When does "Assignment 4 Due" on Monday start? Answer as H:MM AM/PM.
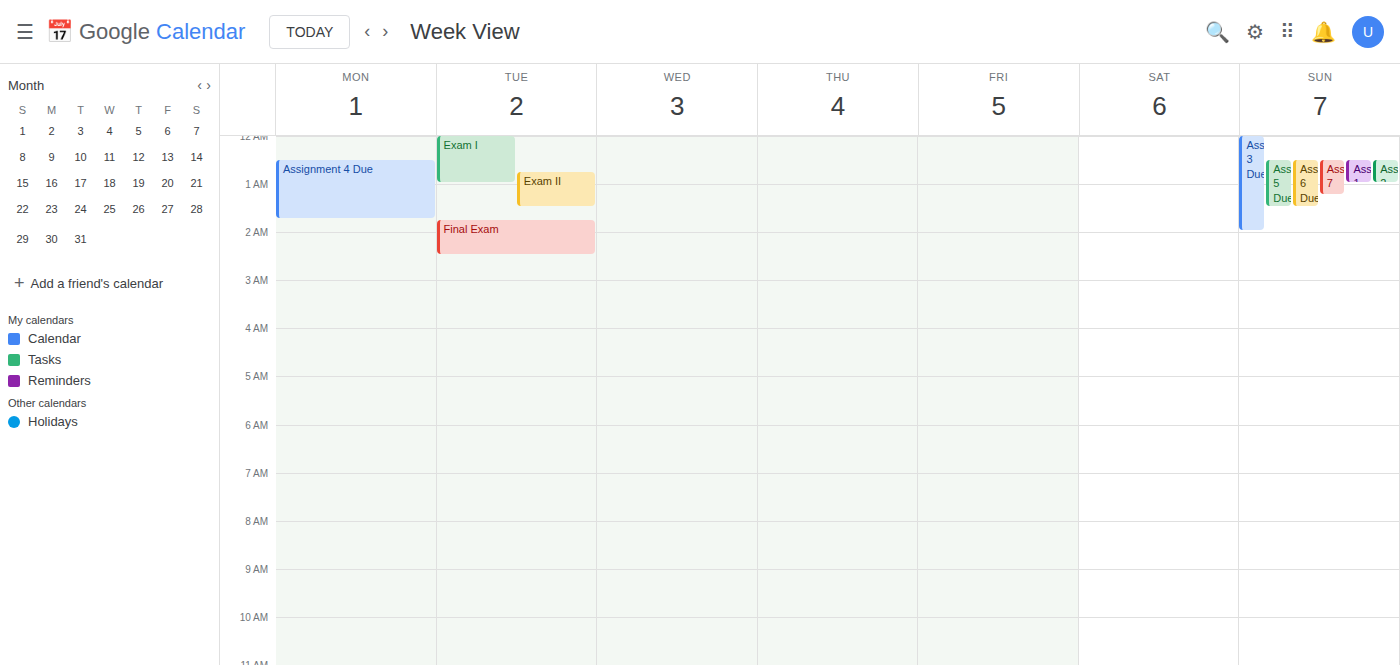
12:30 AM